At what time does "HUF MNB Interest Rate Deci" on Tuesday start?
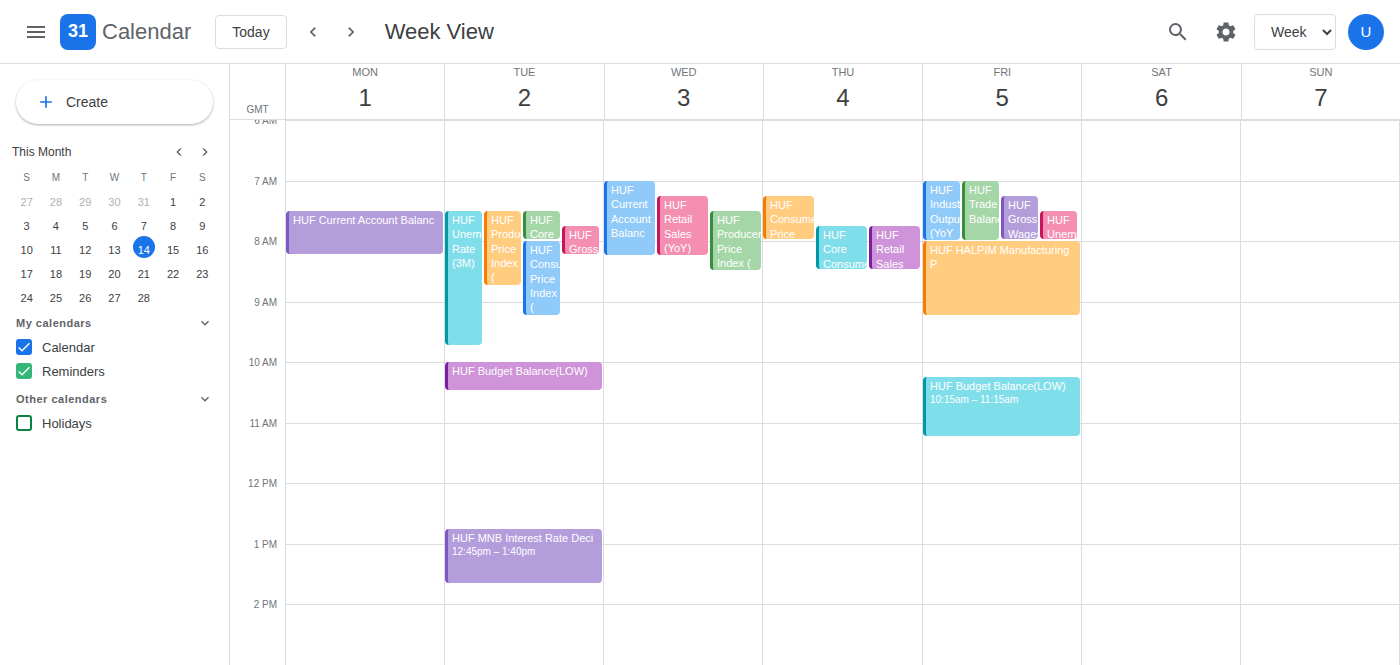
12:45 PM